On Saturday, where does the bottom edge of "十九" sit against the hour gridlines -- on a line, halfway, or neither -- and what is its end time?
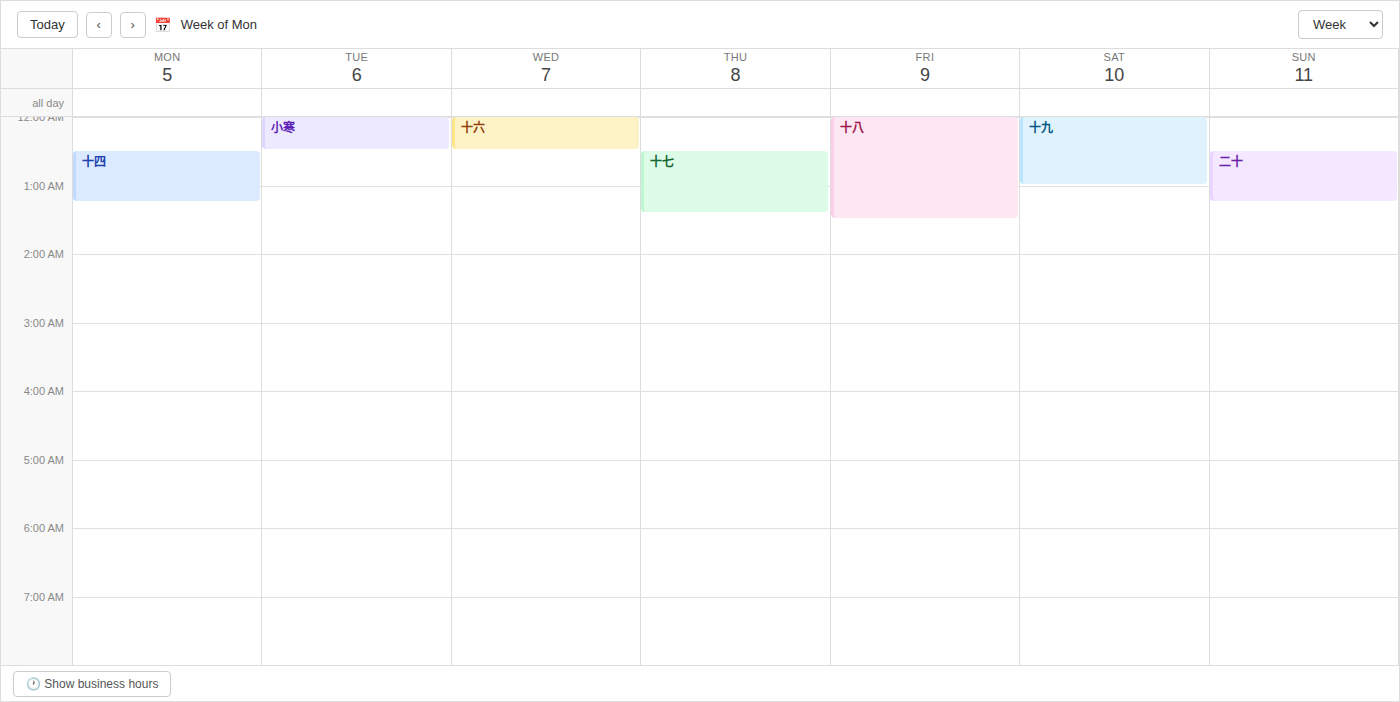
1:00 AM -- exactly on the 1 AM line.